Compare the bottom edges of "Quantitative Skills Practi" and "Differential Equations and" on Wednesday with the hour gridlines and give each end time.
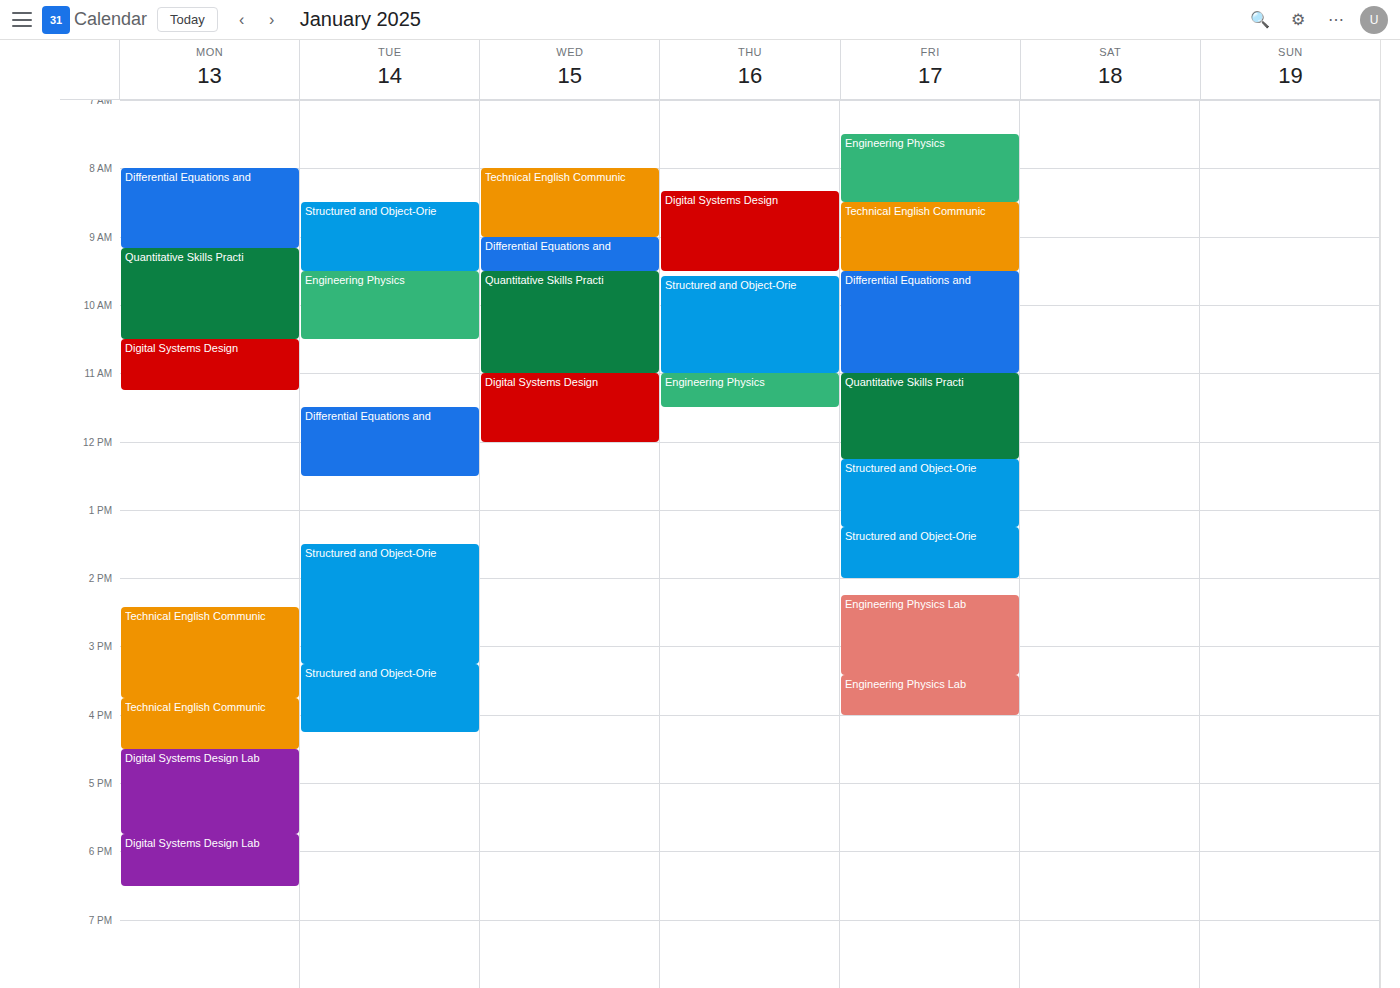
"Quantitative Skills Practi": 11:00 AM, exactly on the 11 AM line. "Differential Equations and": 9:30 AM, halfway between the 9 AM and 10 AM lines.